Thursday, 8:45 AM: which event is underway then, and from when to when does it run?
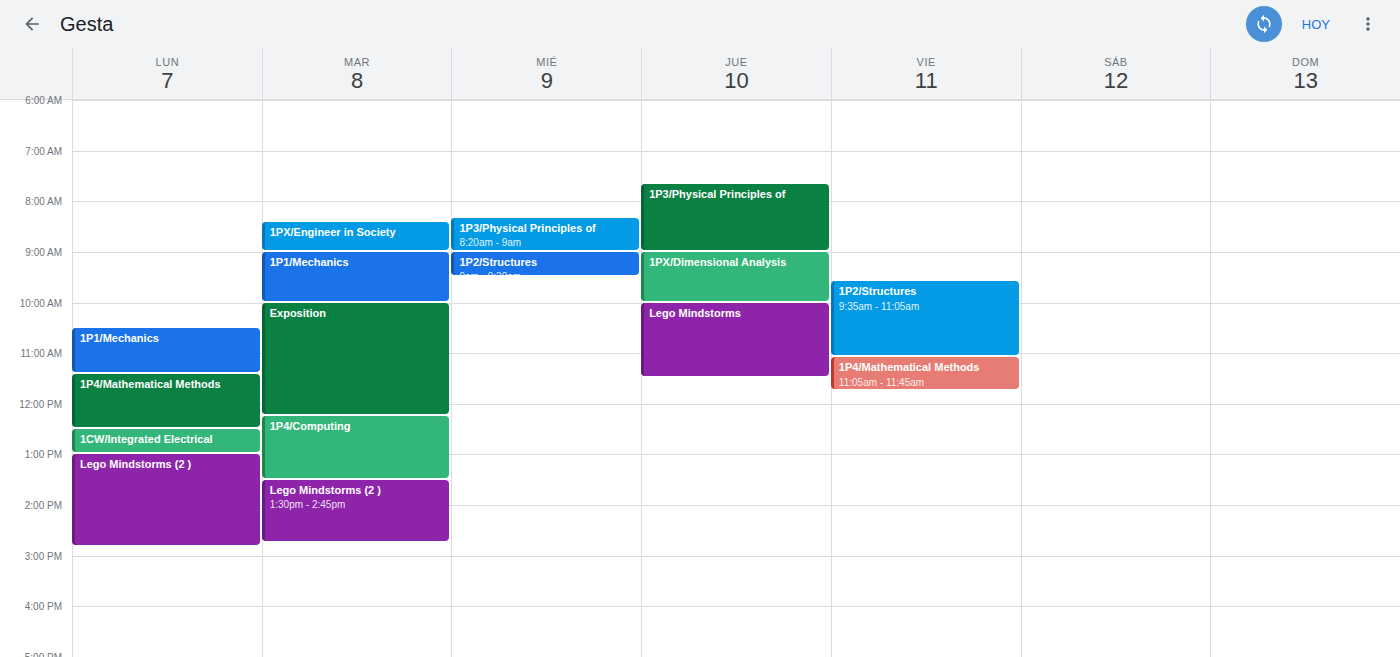
"1P3/Physical Principles of", 7:40 AM to 9:00 AM